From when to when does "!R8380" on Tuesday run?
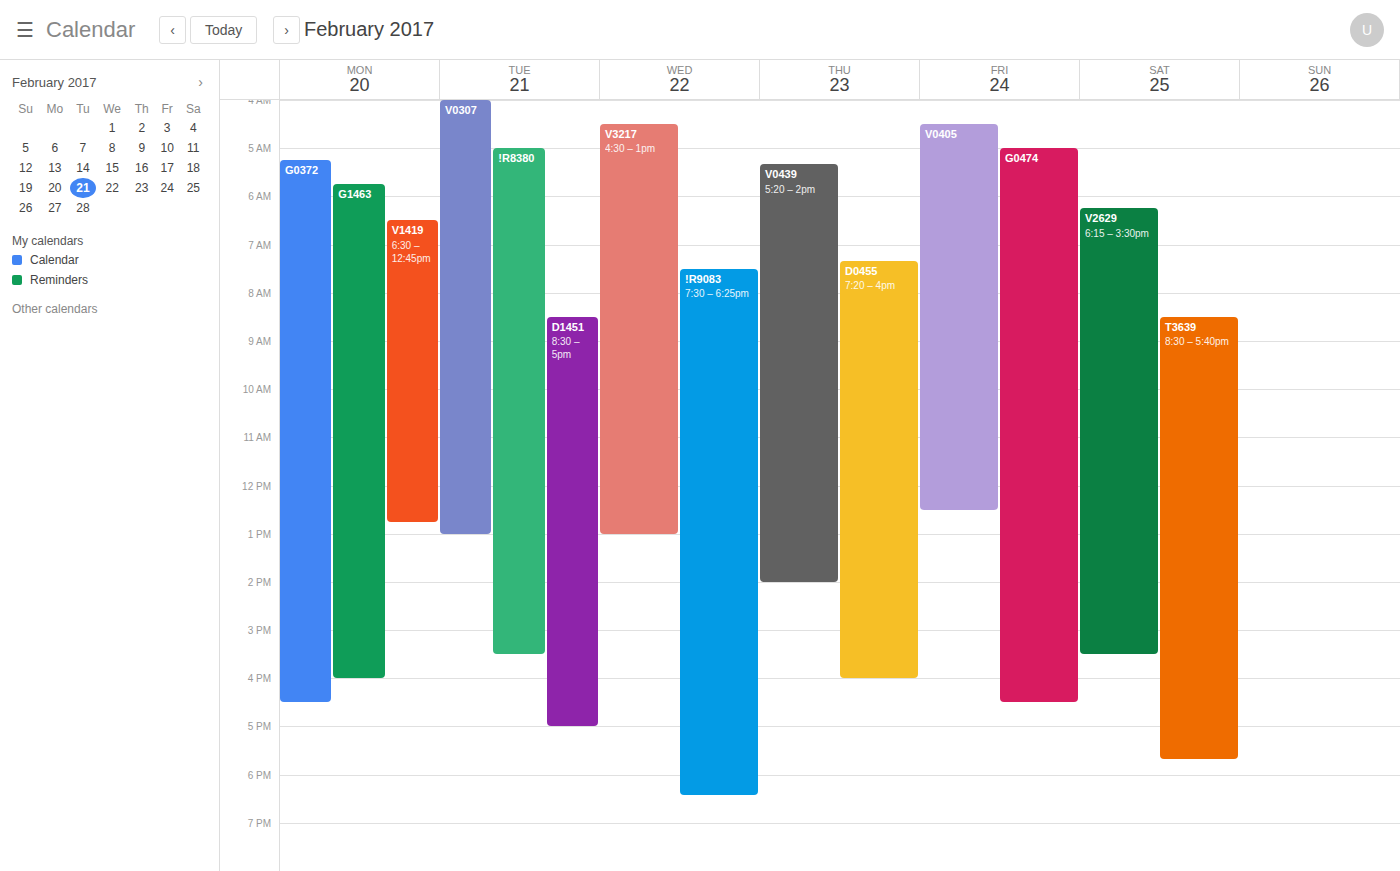
5:00 AM to 3:30 PM